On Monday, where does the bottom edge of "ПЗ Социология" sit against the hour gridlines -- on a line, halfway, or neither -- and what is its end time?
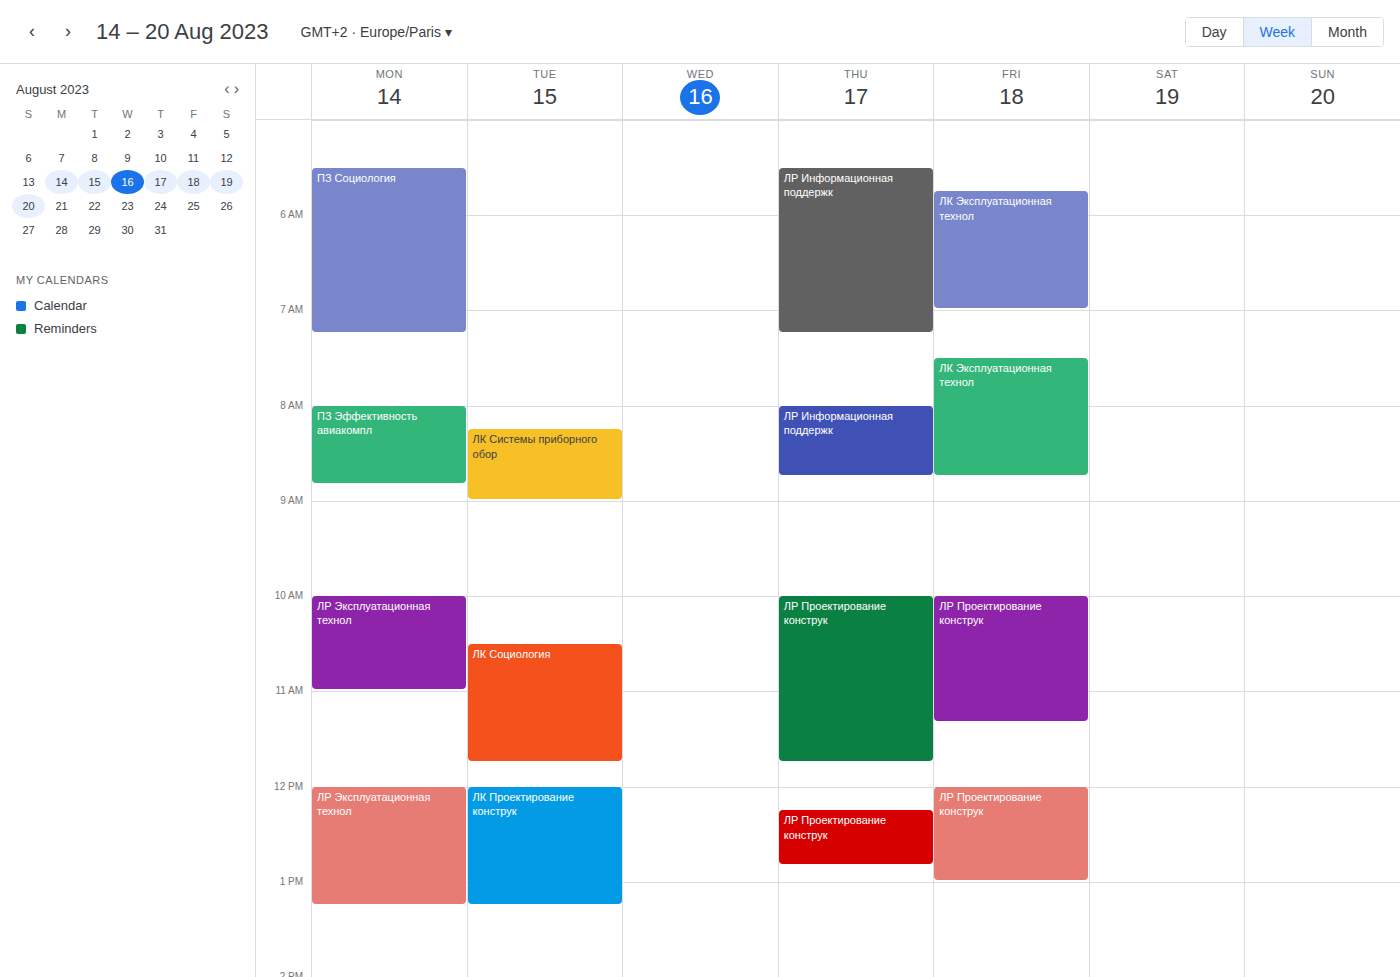
7:15 AM -- neither: a quarter of the way from the 7 AM line to the 8 AM line.